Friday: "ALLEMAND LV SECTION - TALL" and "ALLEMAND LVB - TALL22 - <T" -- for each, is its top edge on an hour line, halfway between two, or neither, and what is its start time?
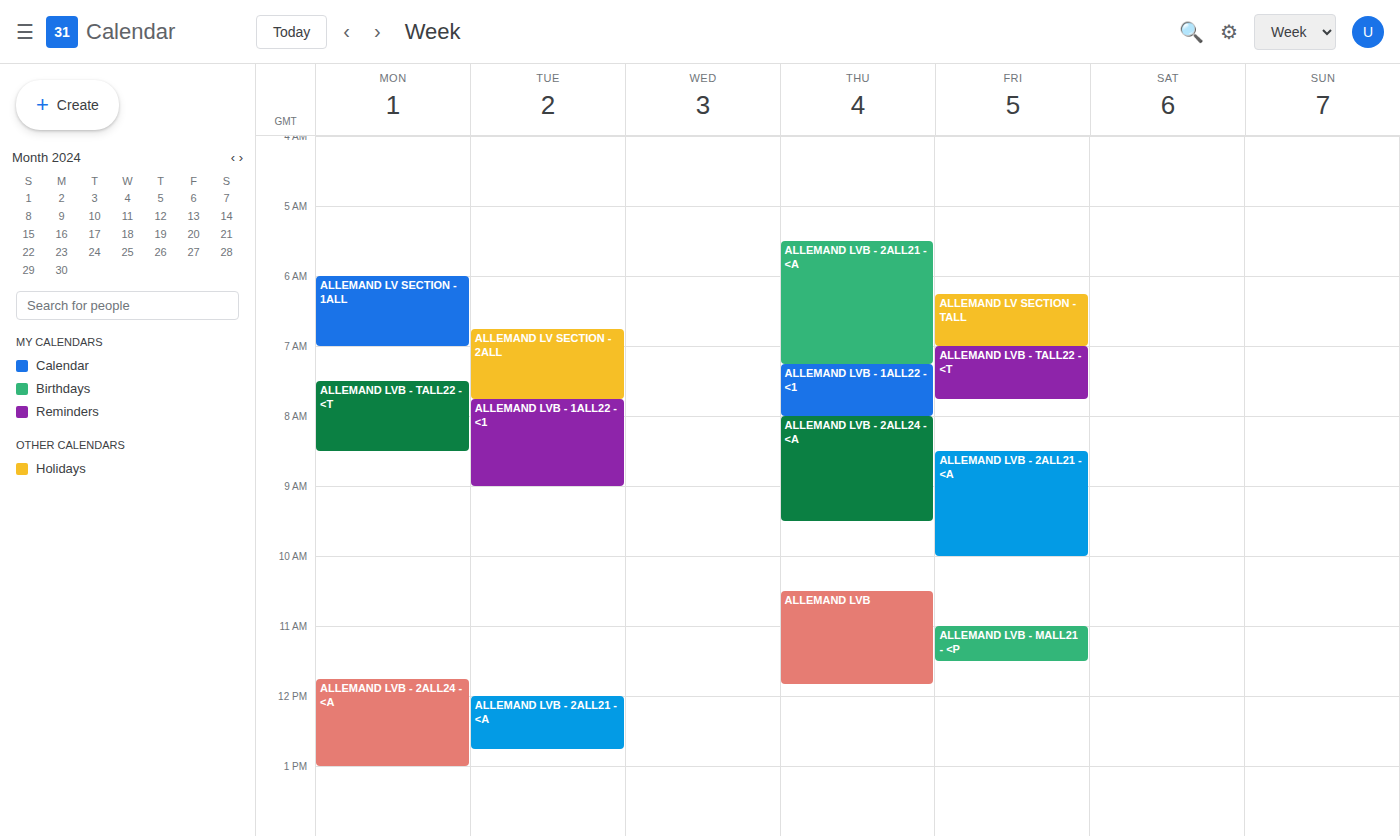
"ALLEMAND LV SECTION - TALL": 6:15 AM, neither: a quarter of the way from the 6 AM line to the 7 AM line. "ALLEMAND LVB - TALL22 - <T": 7:00 AM, exactly on the 7 AM line.